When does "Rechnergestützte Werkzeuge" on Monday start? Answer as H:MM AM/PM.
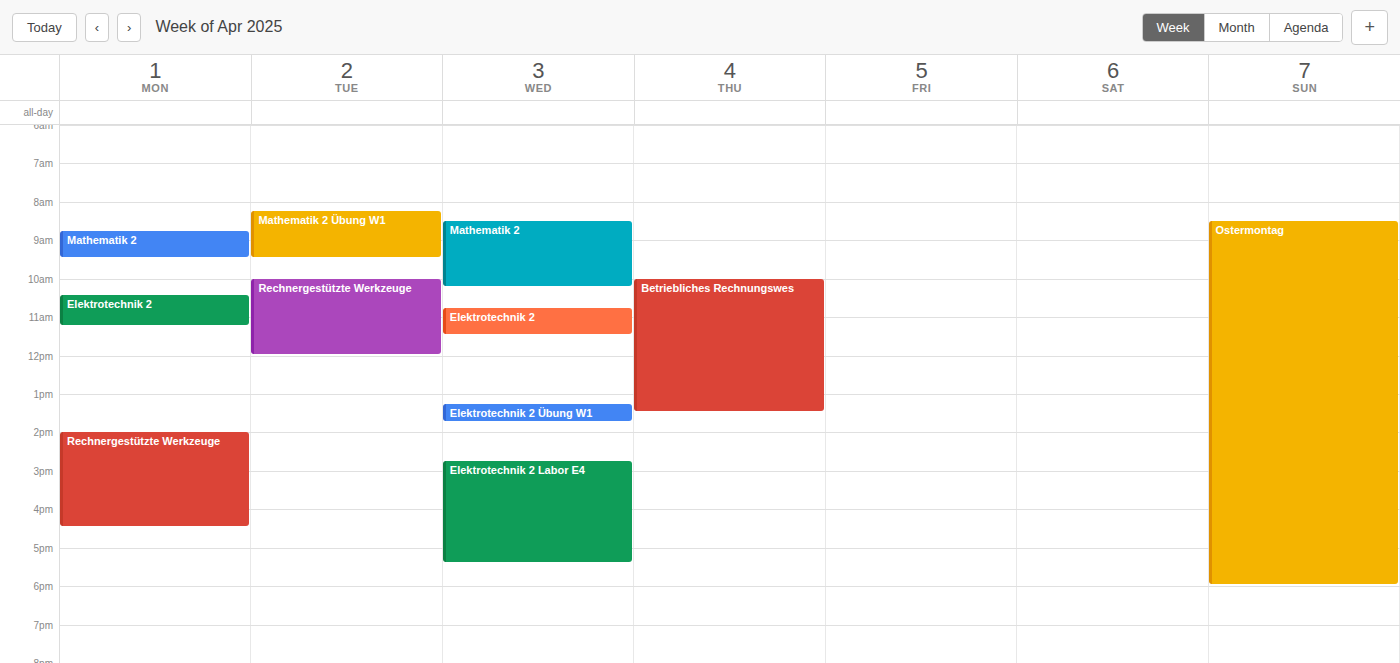
2:00 PM